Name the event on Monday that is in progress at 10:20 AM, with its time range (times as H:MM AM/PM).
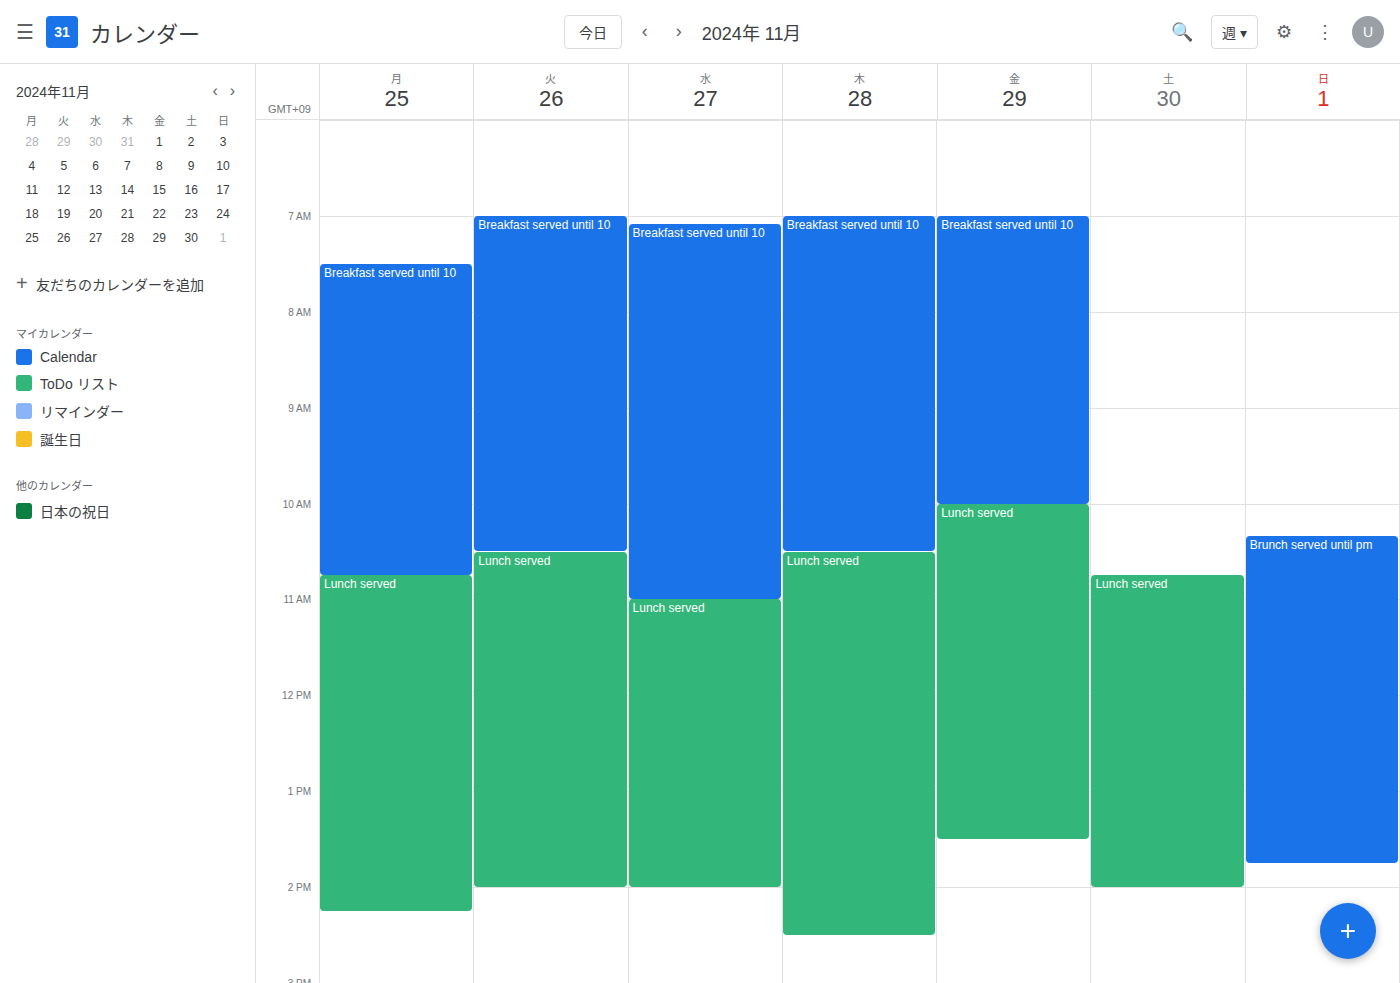
"Breakfast served until 10", 7:30 AM to 10:45 AM